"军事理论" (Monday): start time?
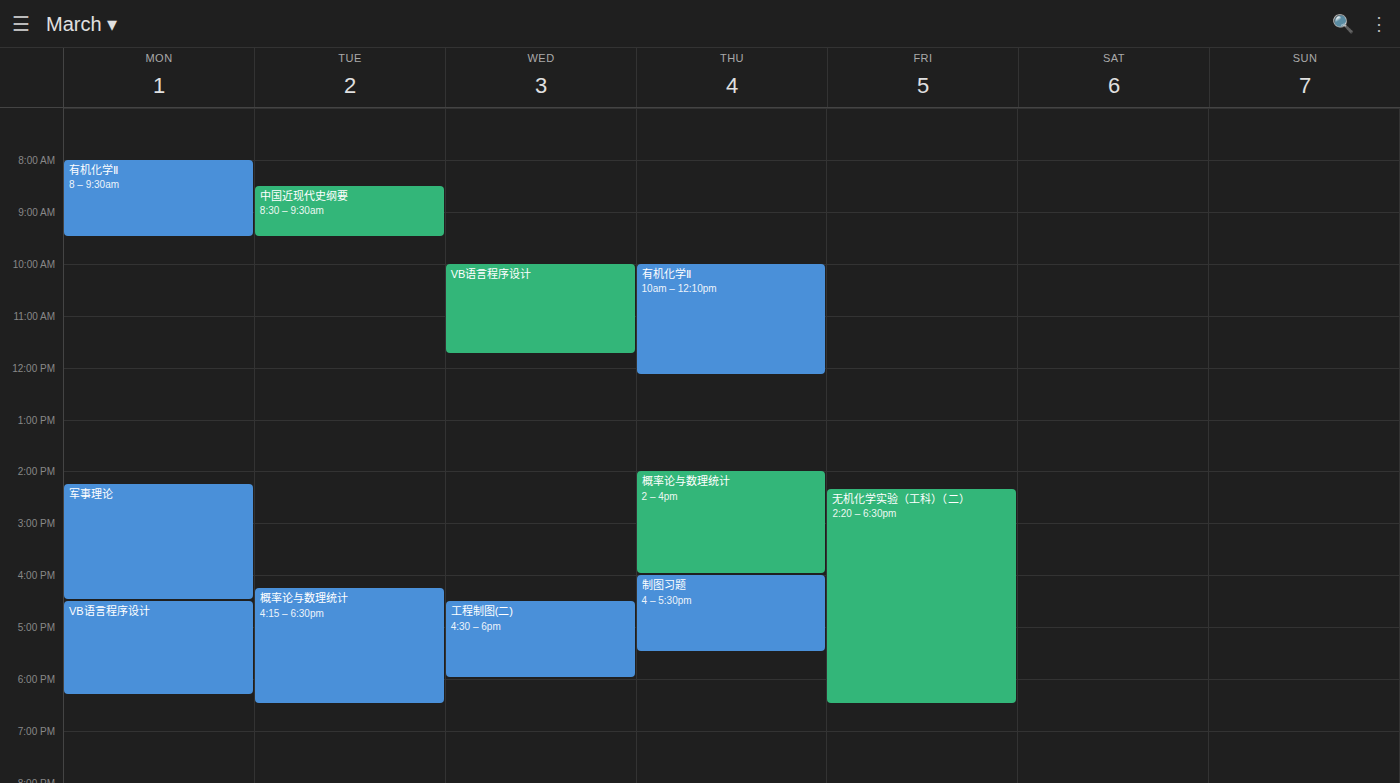
2:15 PM